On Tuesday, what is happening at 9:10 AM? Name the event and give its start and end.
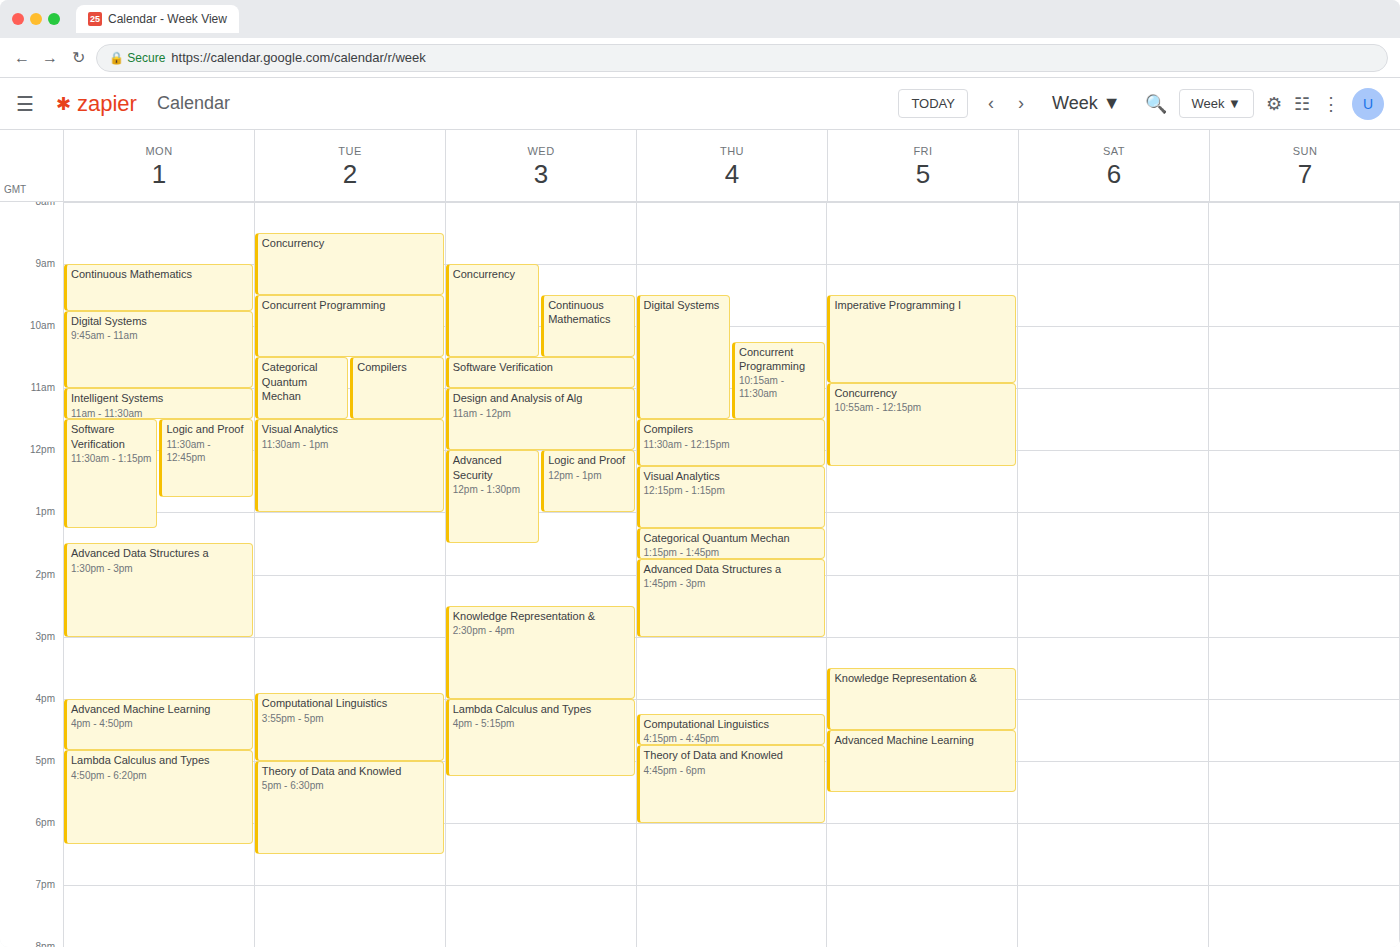
"Concurrency", 8:30 AM to 9:30 AM